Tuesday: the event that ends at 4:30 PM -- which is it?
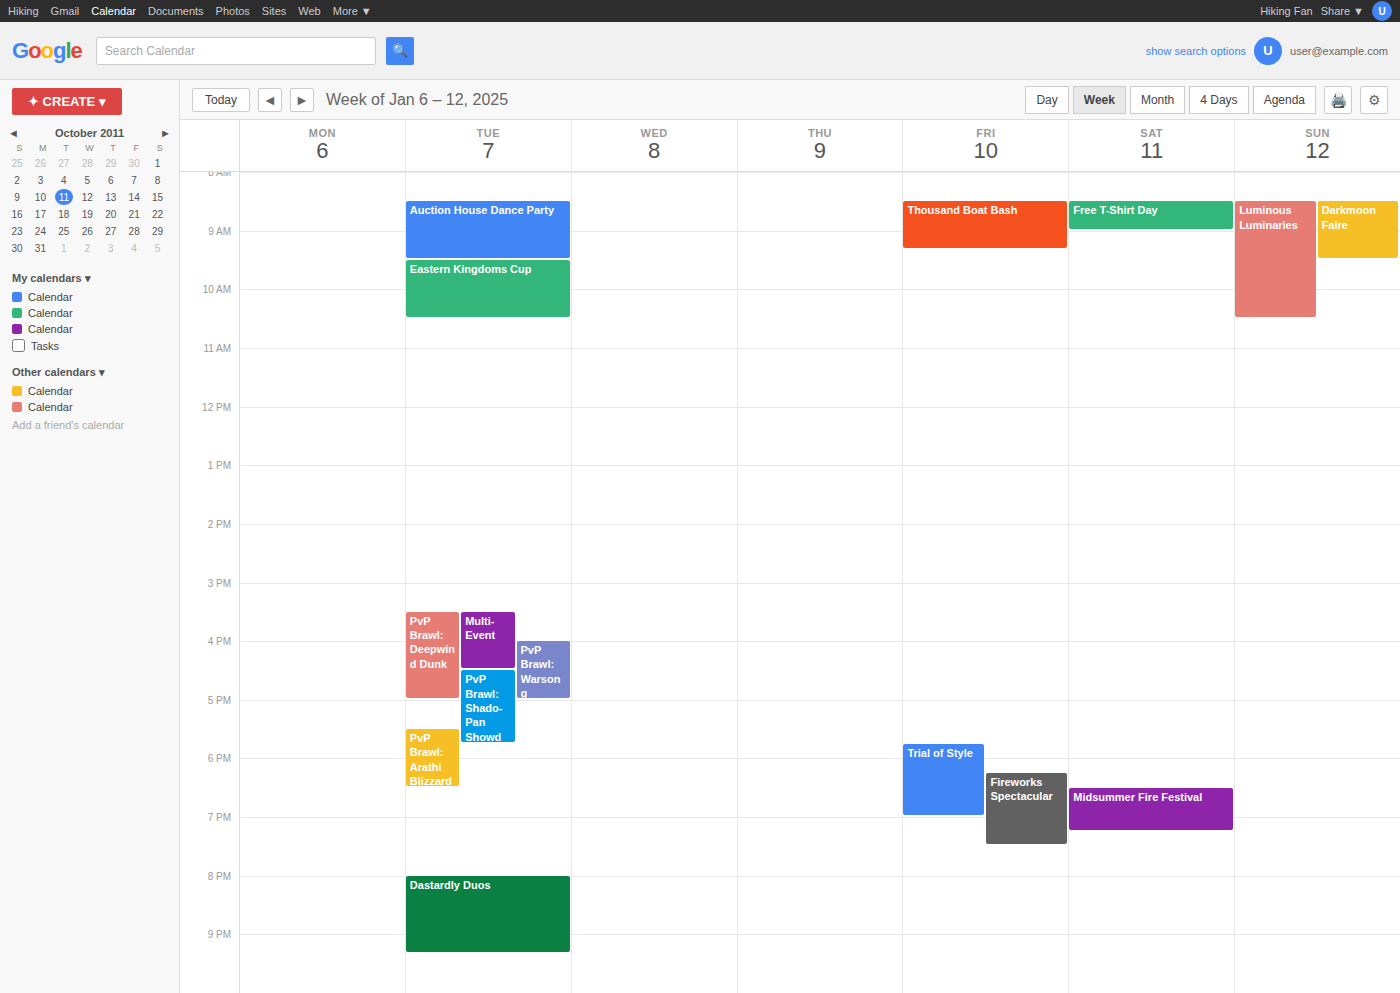
"Multi-Event"